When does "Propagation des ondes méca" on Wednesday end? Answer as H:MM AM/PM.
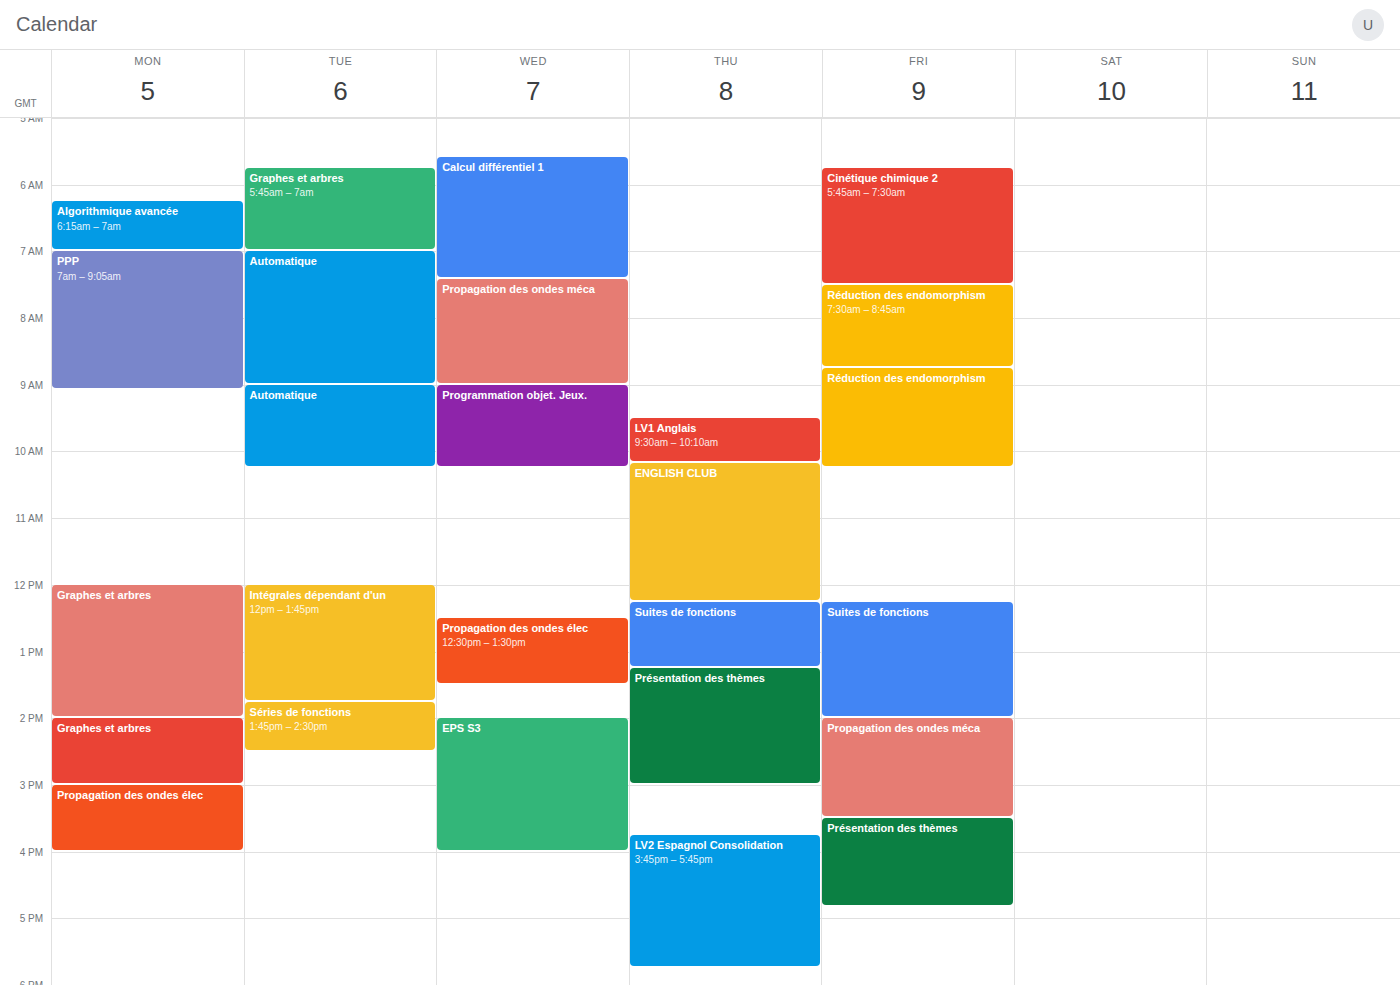
9:00 AM